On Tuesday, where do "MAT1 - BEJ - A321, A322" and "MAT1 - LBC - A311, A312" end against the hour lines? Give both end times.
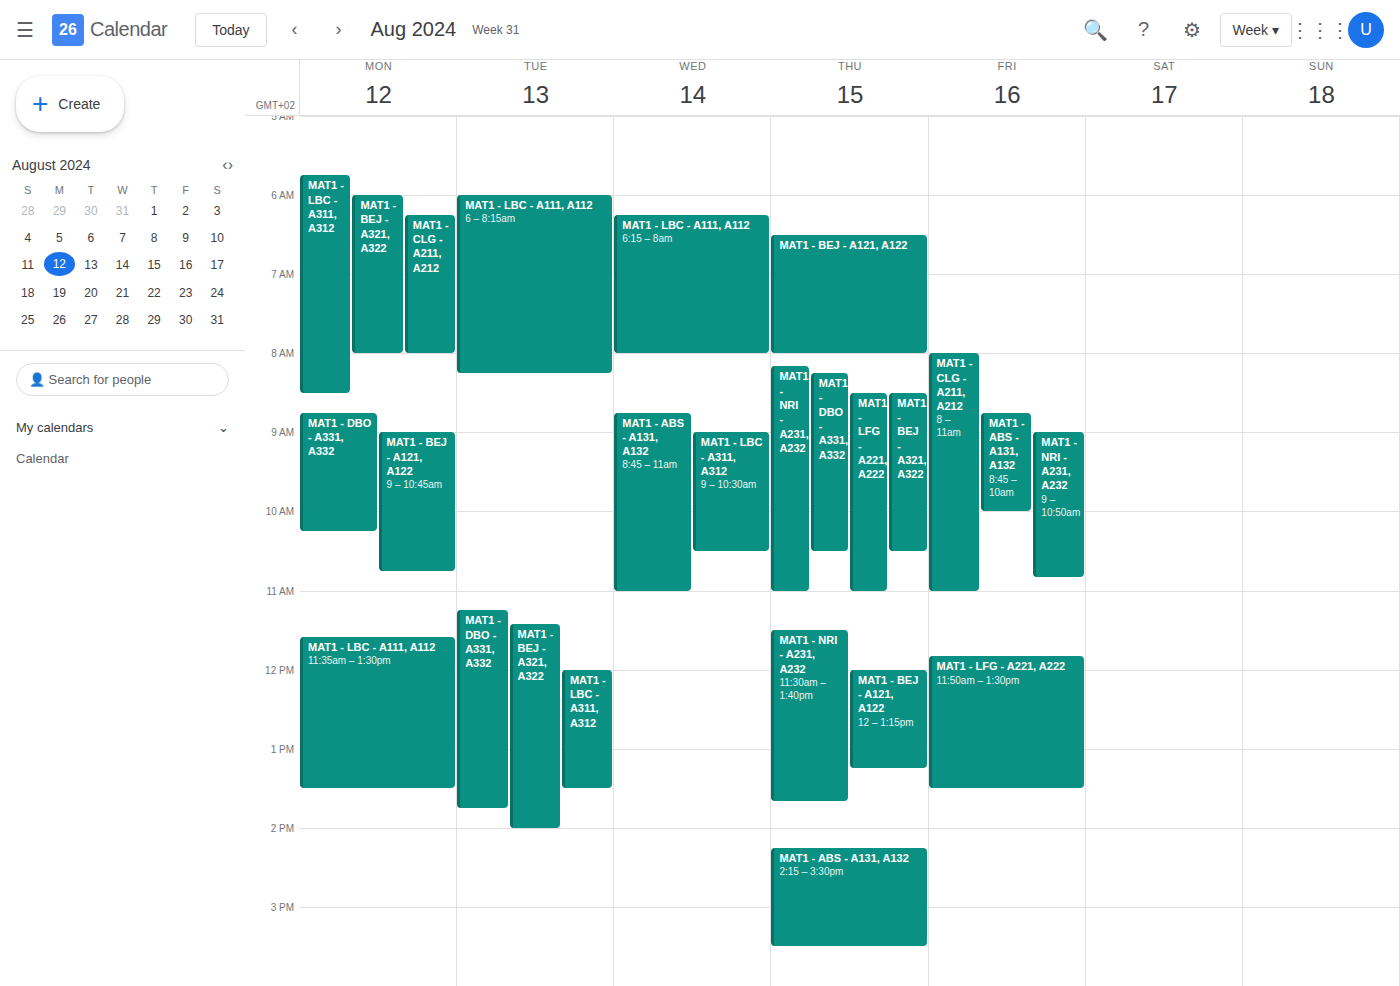
"MAT1 - BEJ - A321, A322": 2:00 PM, exactly on the 2 PM line. "MAT1 - LBC - A311, A312": 1:30 PM, halfway between the 1 PM and 2 PM lines.